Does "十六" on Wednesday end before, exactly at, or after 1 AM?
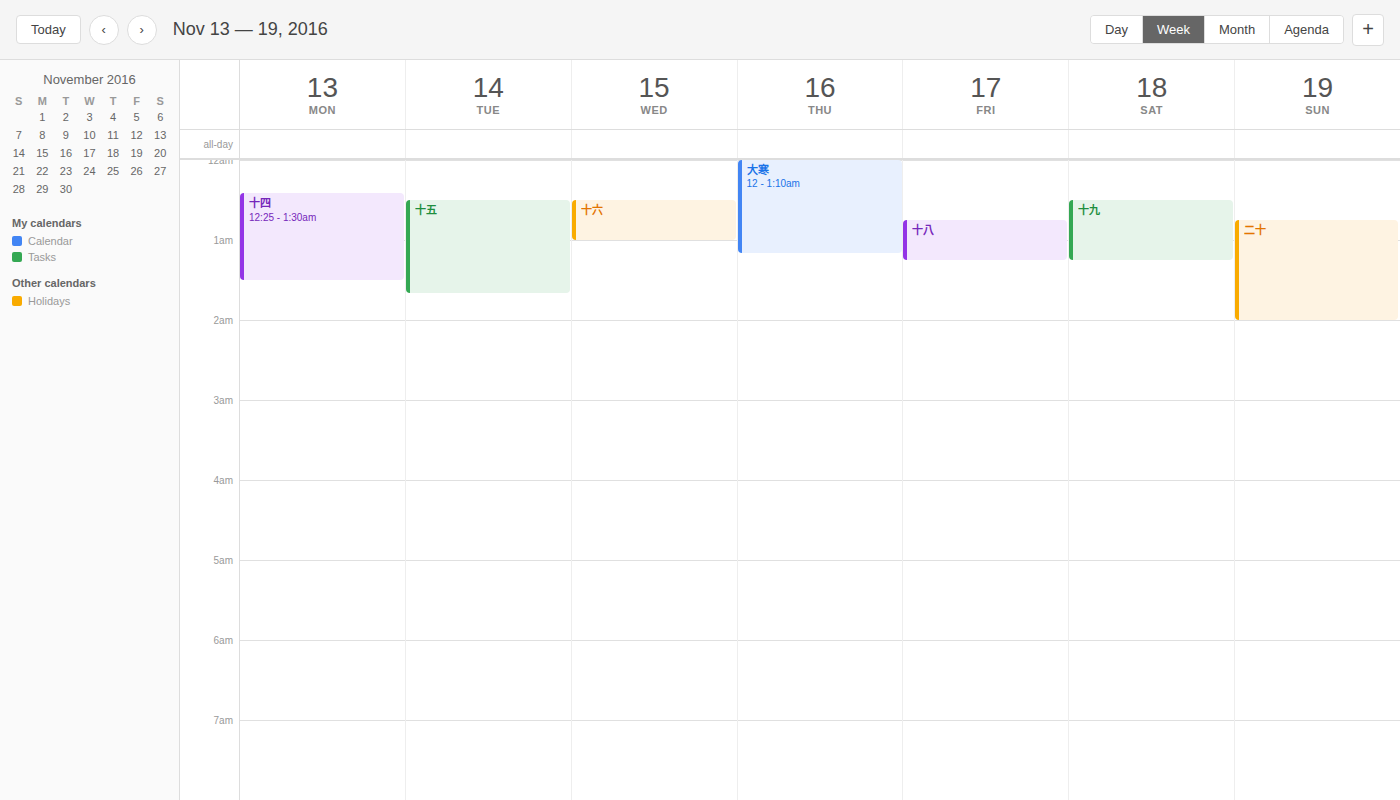
1:00 AM -- exactly at 1 AM, on the 1 AM line.